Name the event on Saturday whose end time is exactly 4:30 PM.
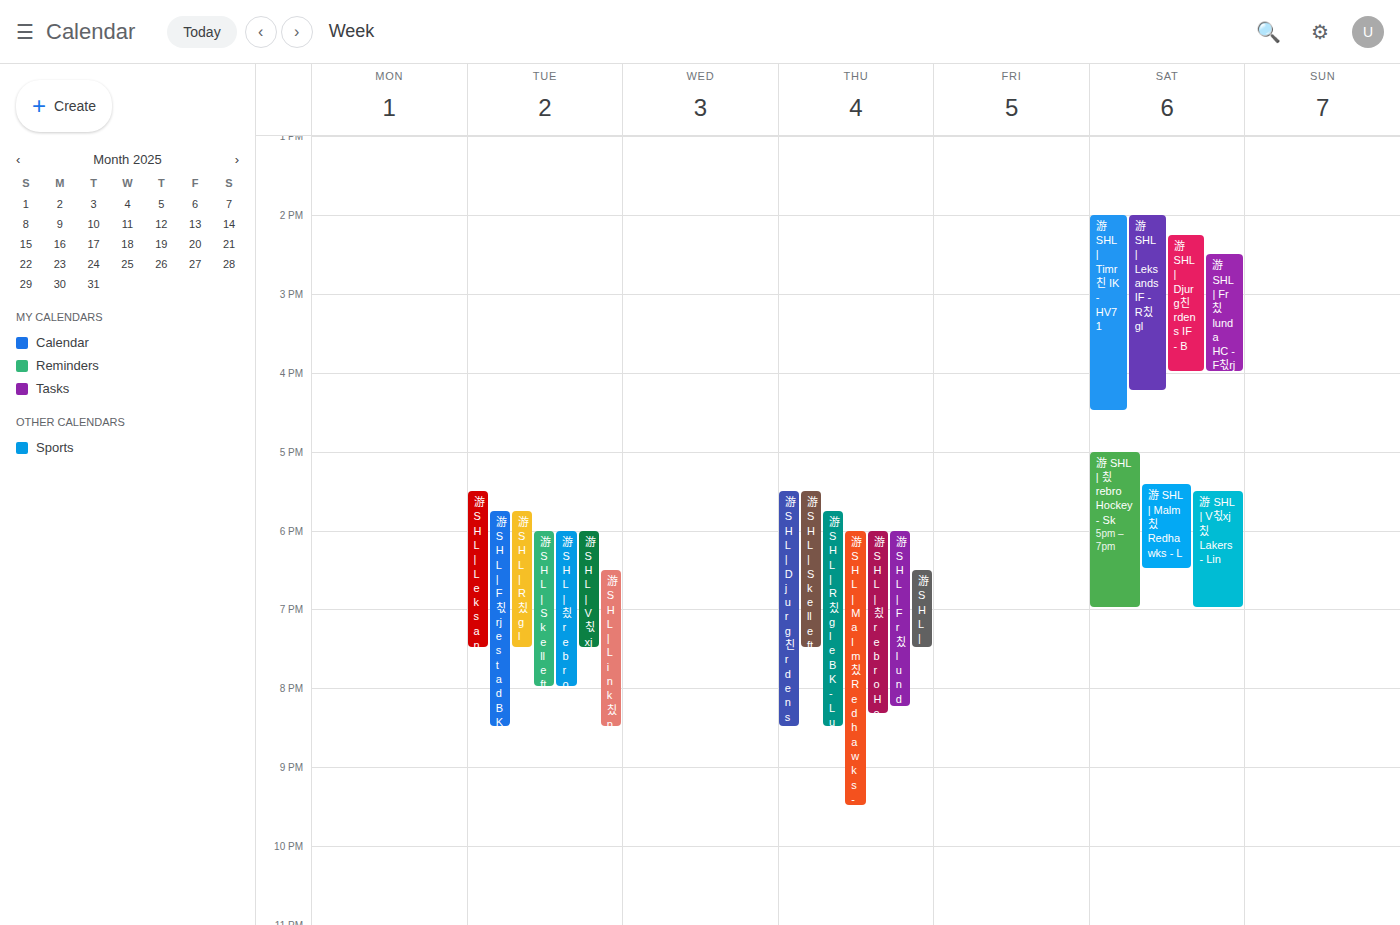
"游 SHL | Timr친 IK - HV71"